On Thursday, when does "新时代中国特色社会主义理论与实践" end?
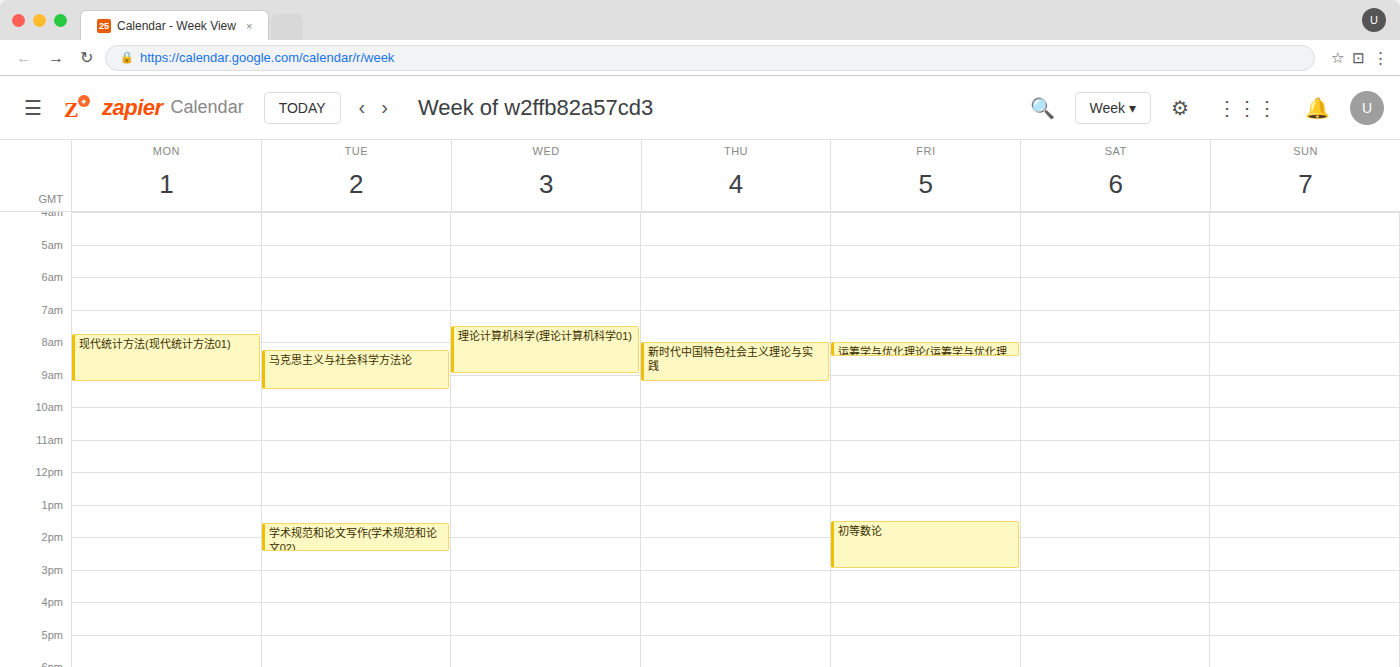
9:15 AM